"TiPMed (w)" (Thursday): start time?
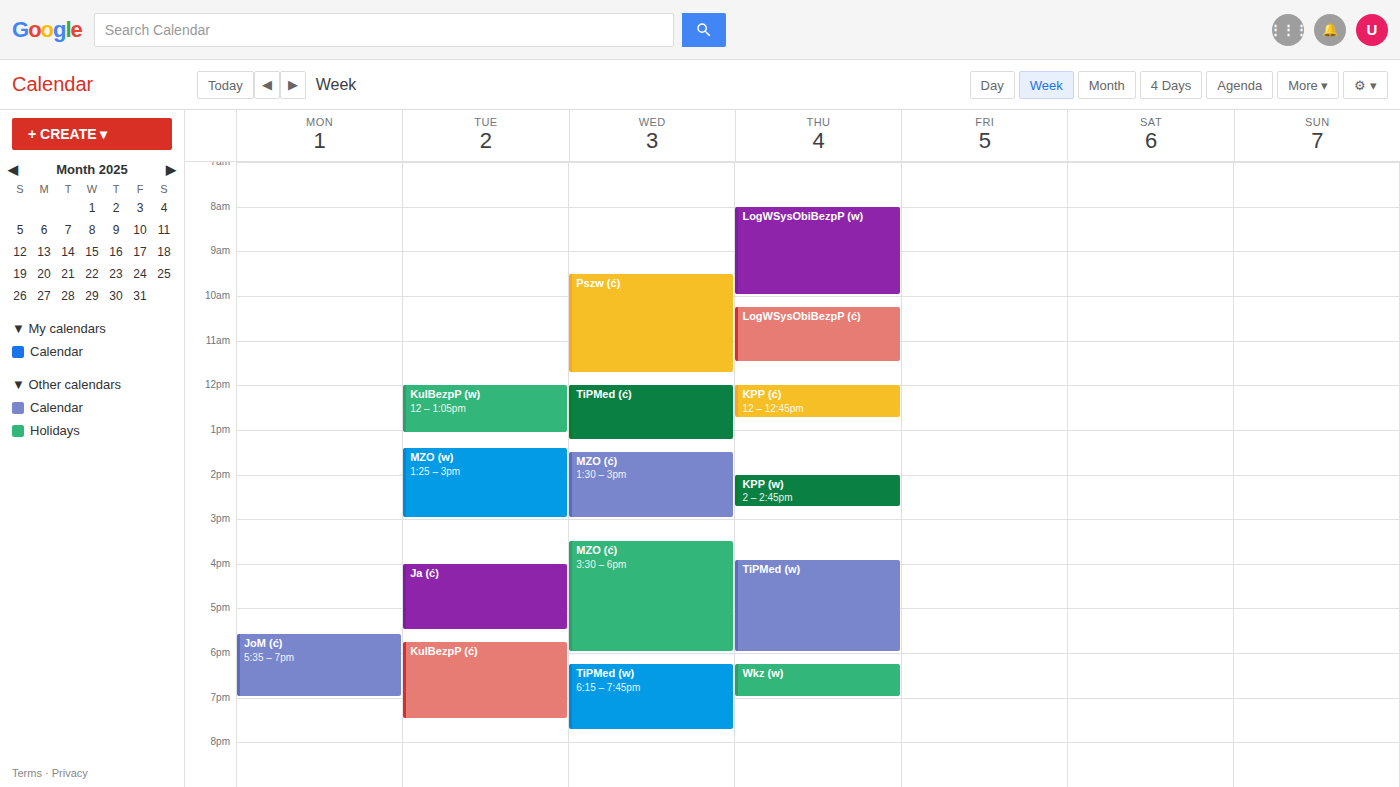
3:55 PM